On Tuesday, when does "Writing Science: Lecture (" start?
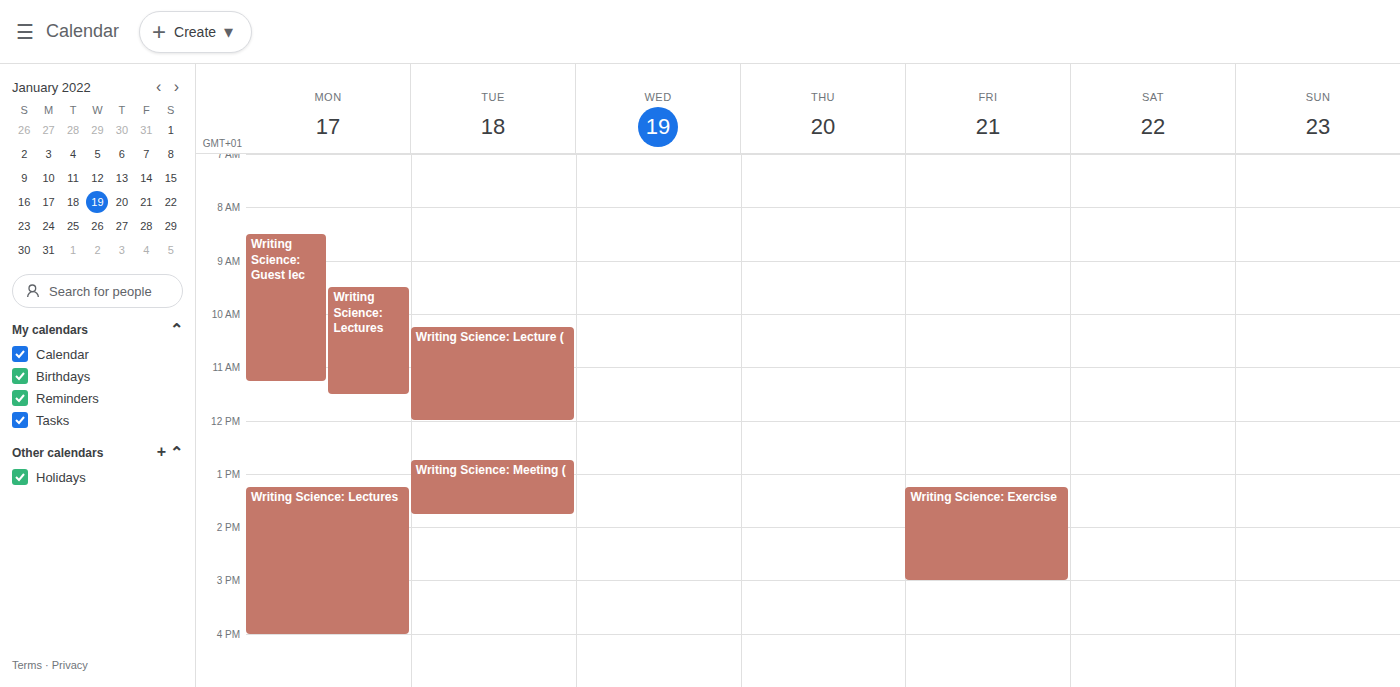
10:15 AM